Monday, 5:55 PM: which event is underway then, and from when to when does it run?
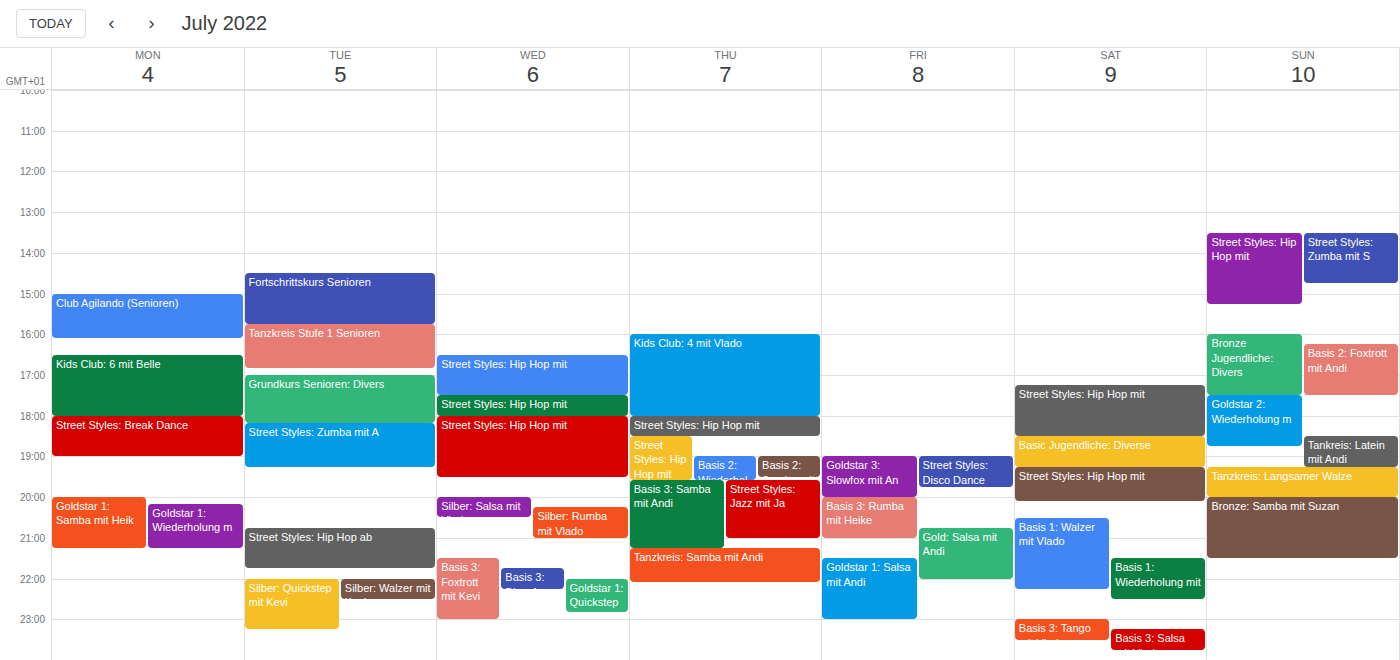
"Kids Club: 6 mit Belle", 4:30 PM to 6:00 PM